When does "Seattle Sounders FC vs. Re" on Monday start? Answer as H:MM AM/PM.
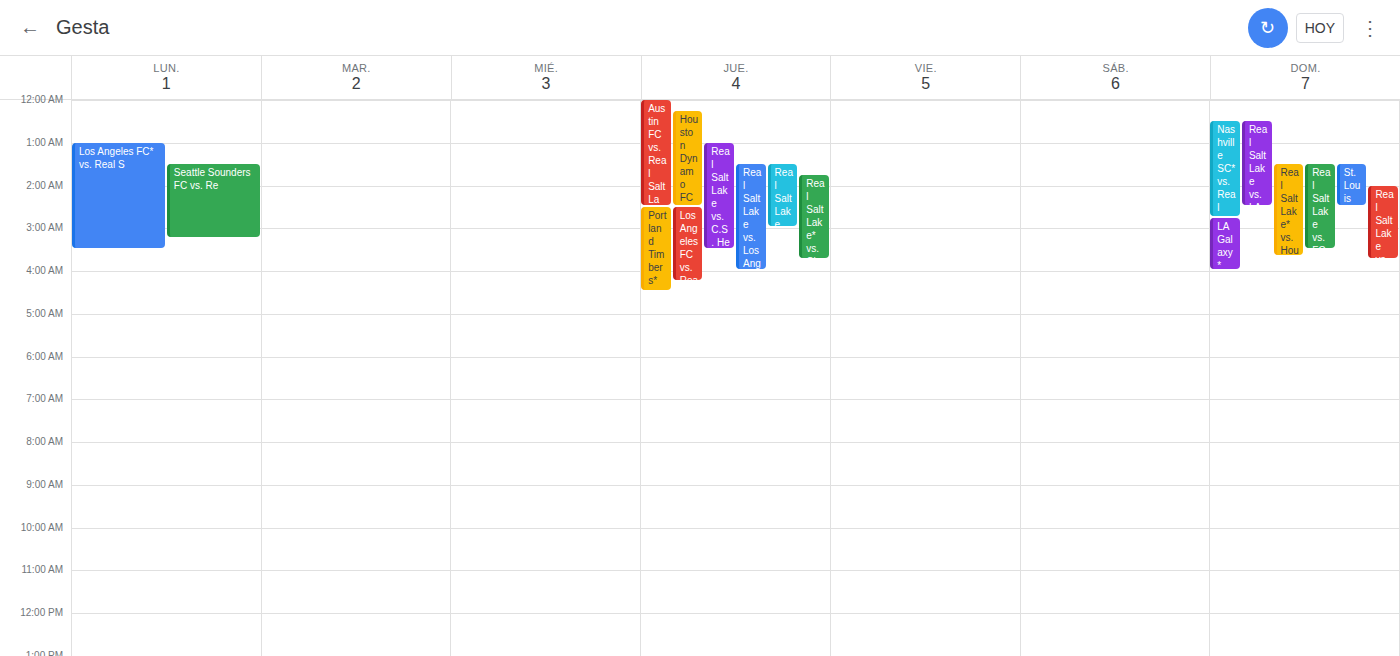
1:30 AM